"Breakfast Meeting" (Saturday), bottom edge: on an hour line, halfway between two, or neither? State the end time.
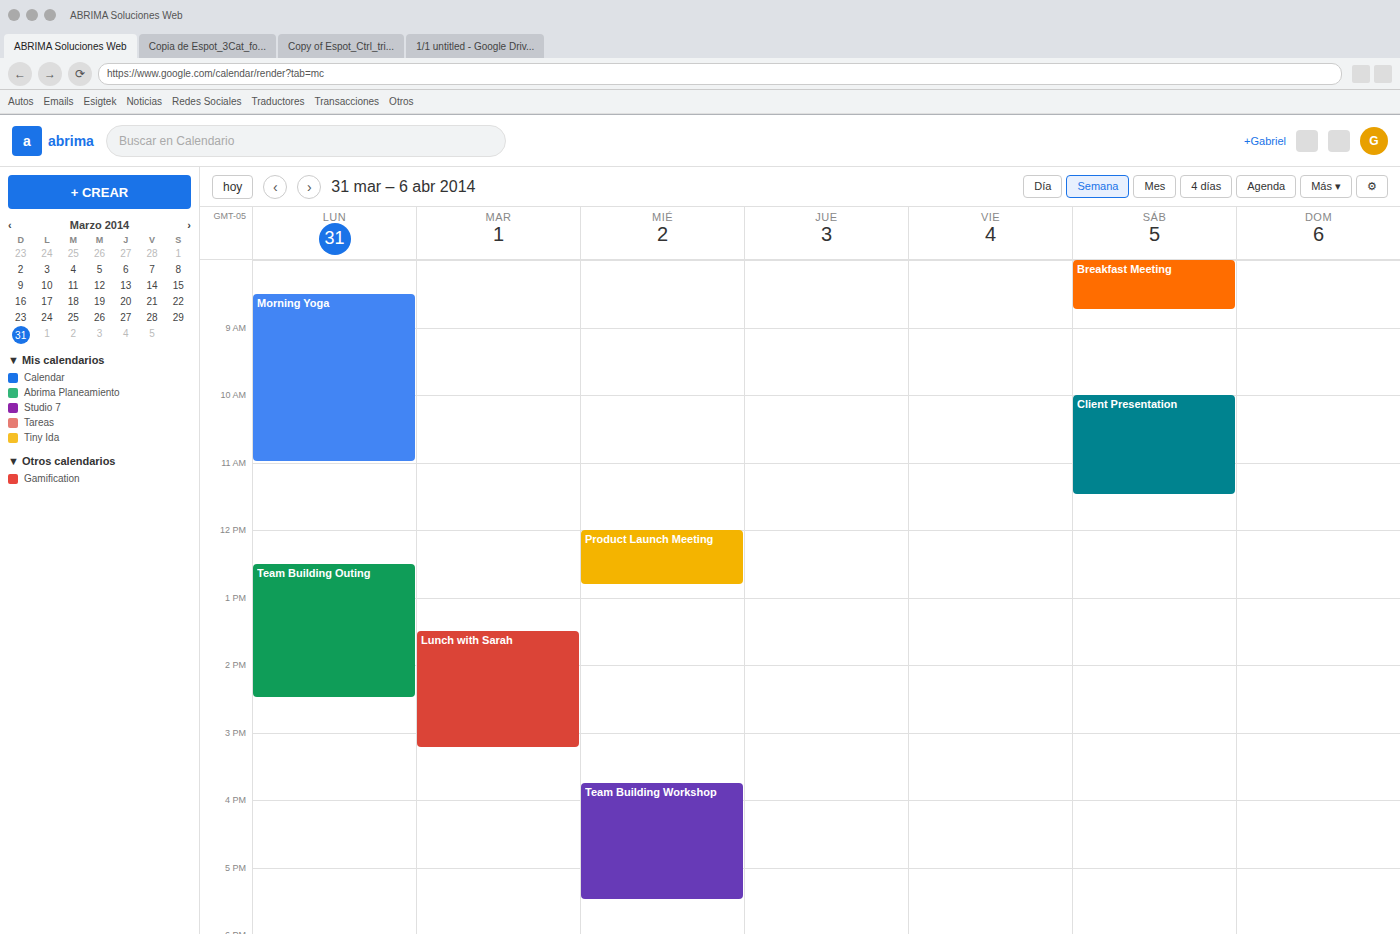
8:45 AM -- neither: three quarters of the way from the 8 AM line to the 9 AM line.